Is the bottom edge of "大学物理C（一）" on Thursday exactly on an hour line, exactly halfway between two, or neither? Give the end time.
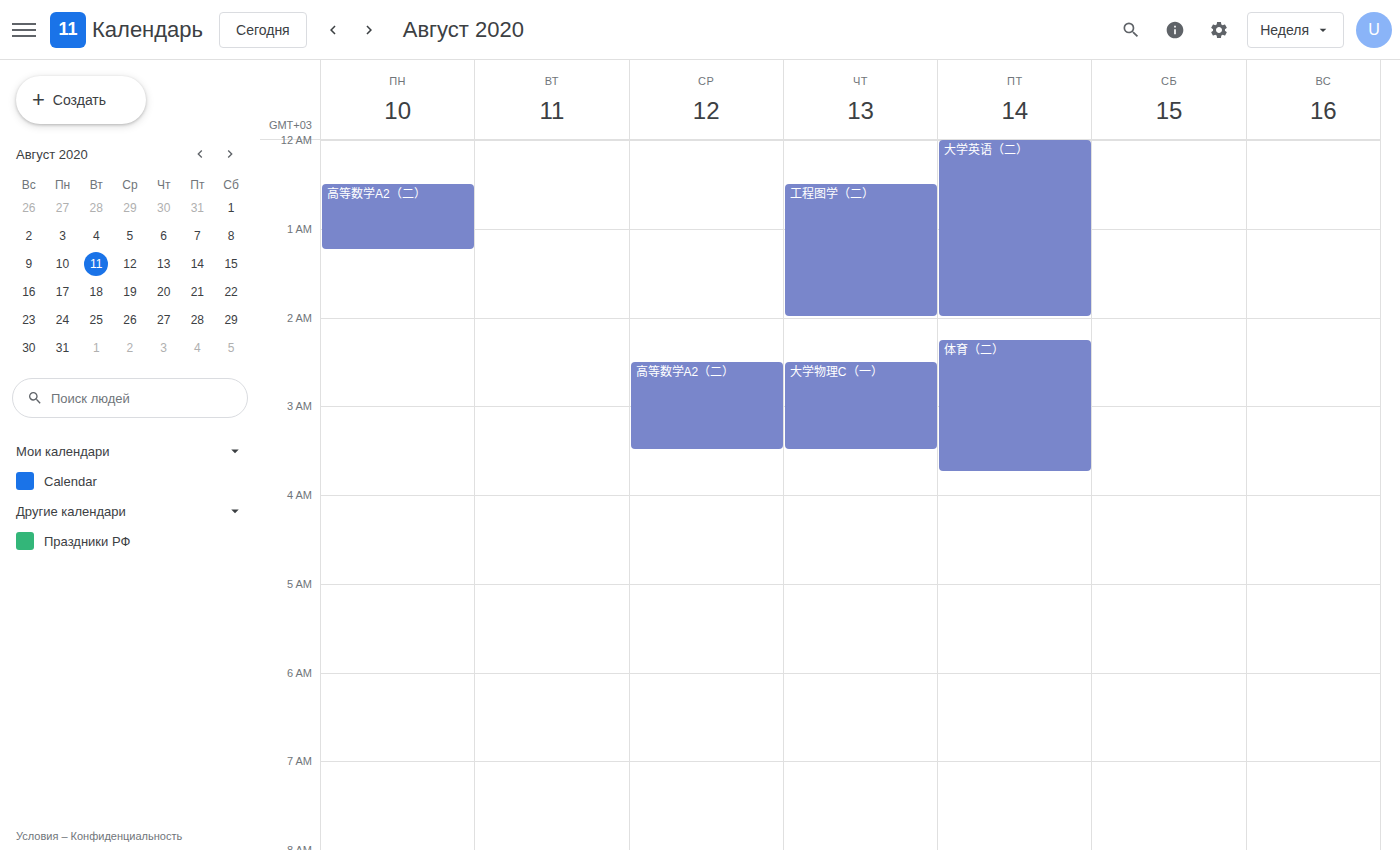
3:30 AM -- halfway between the 3 AM and 4 AM lines.